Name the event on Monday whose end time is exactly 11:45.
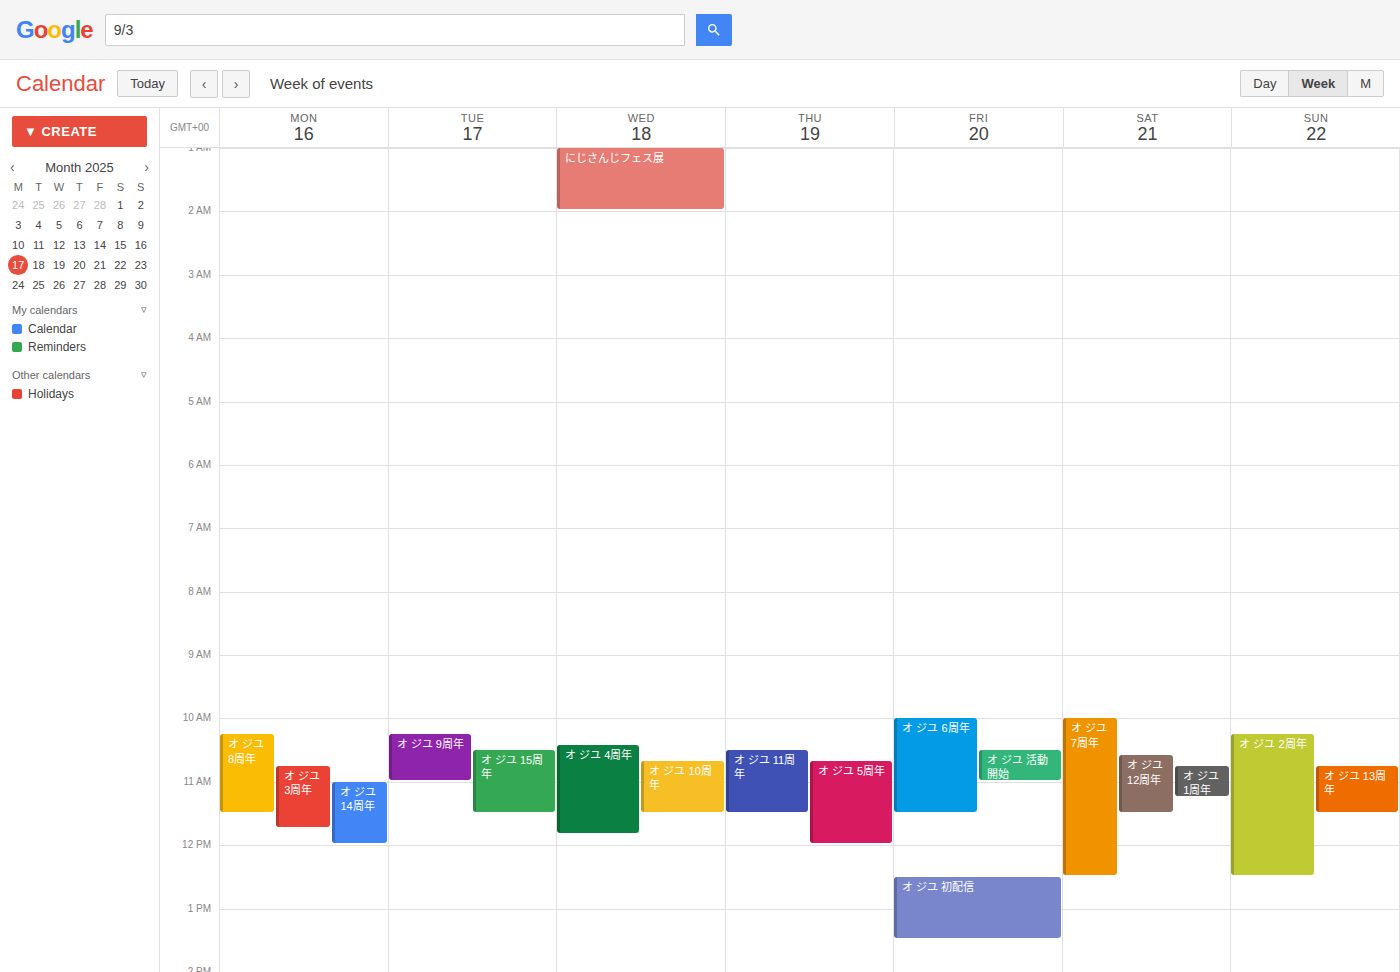
"オ ジユ 3周年"